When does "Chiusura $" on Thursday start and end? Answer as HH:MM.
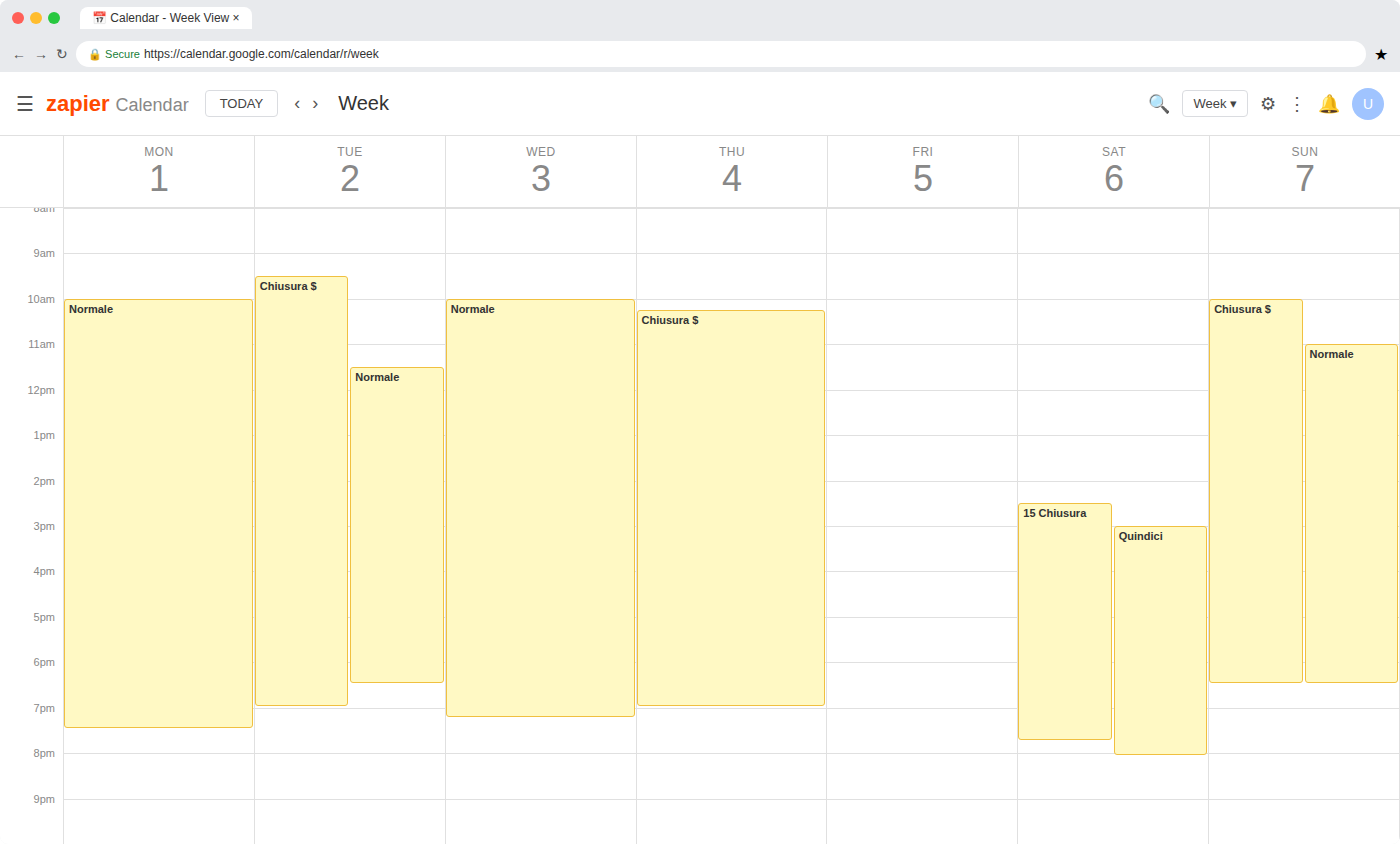
10:15 to 19:00